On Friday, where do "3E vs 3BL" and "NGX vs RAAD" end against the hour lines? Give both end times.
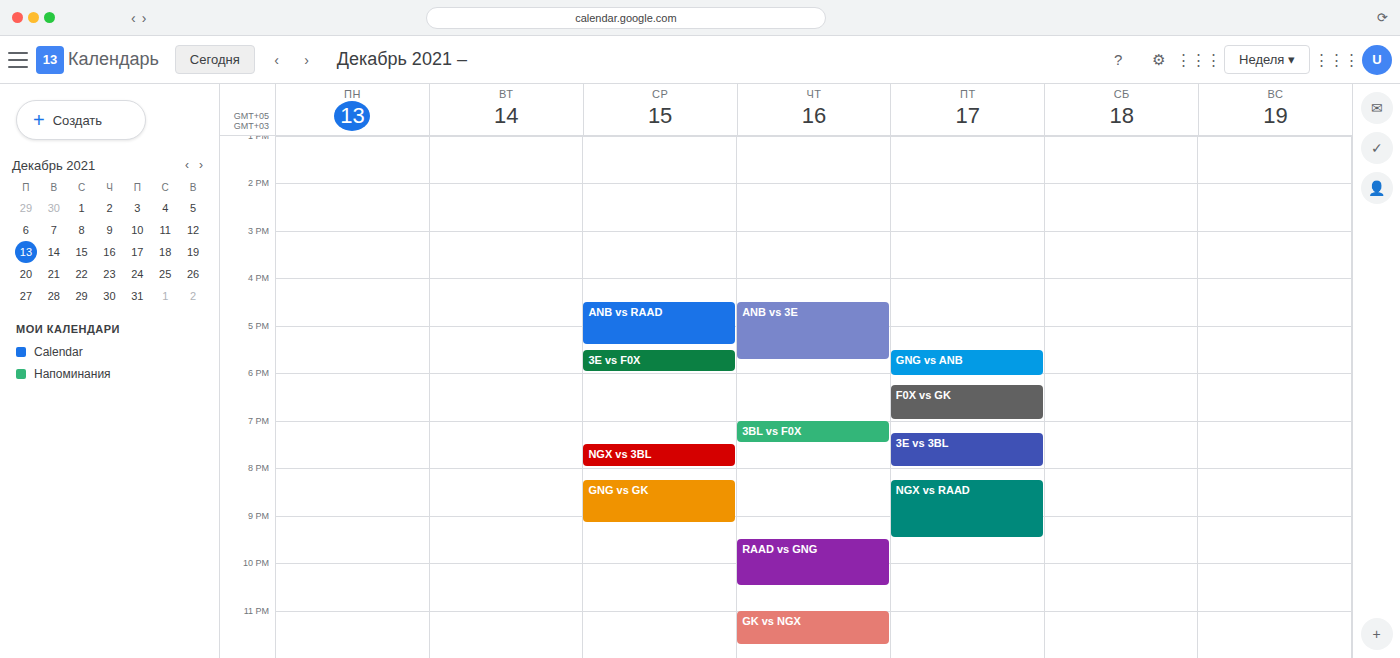
"3E vs 3BL": 8:00 PM, exactly on the 8 PM line. "NGX vs RAAD": 9:30 PM, halfway between the 9 PM and 10 PM lines.